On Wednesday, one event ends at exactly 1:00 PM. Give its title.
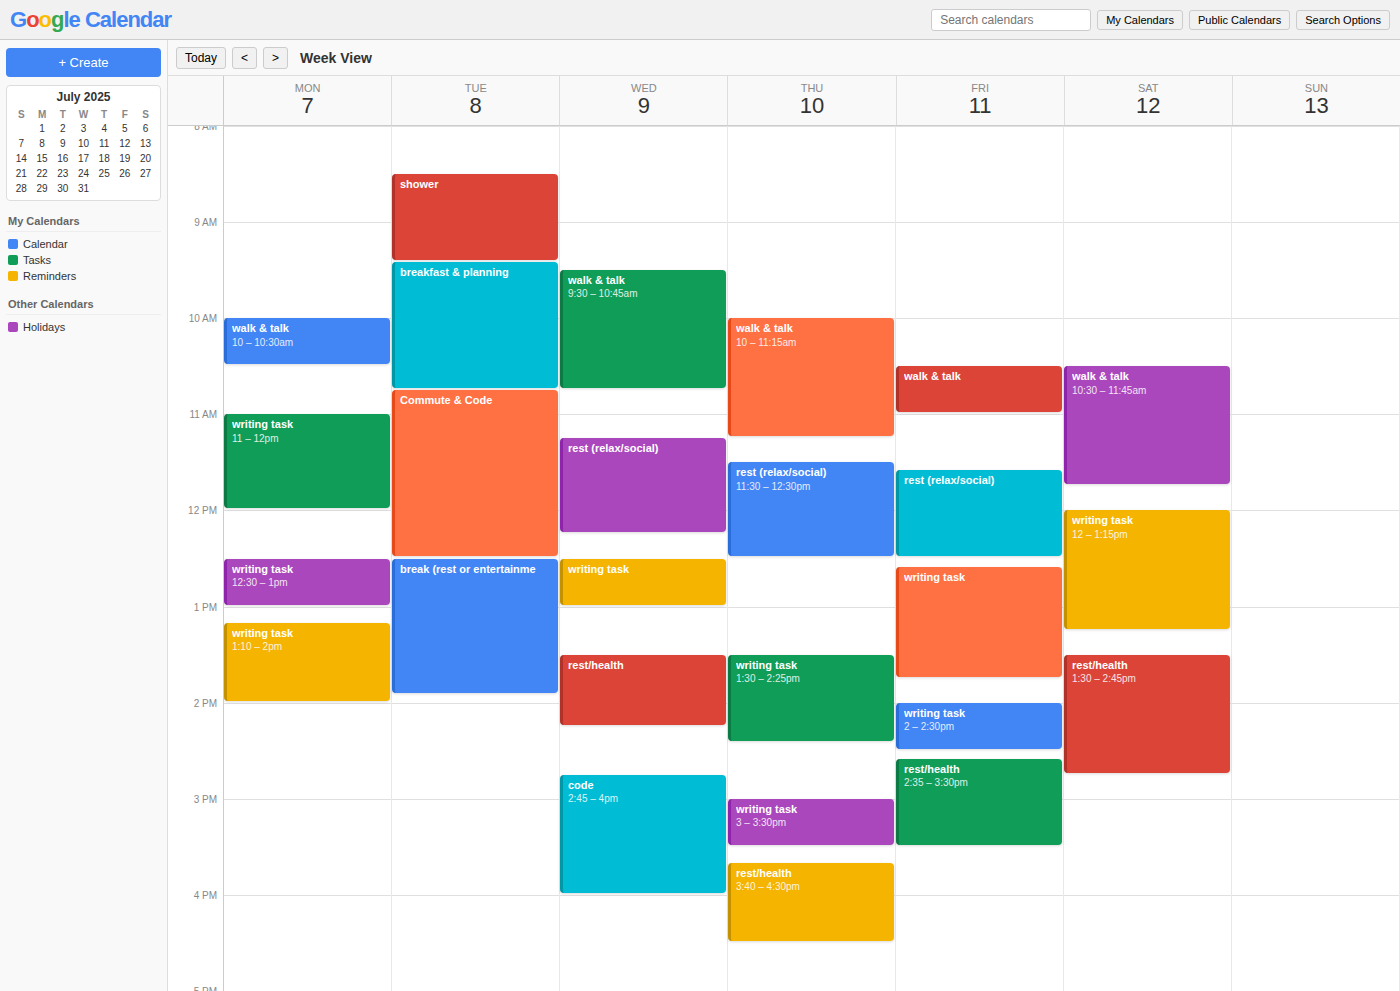
"writing task"